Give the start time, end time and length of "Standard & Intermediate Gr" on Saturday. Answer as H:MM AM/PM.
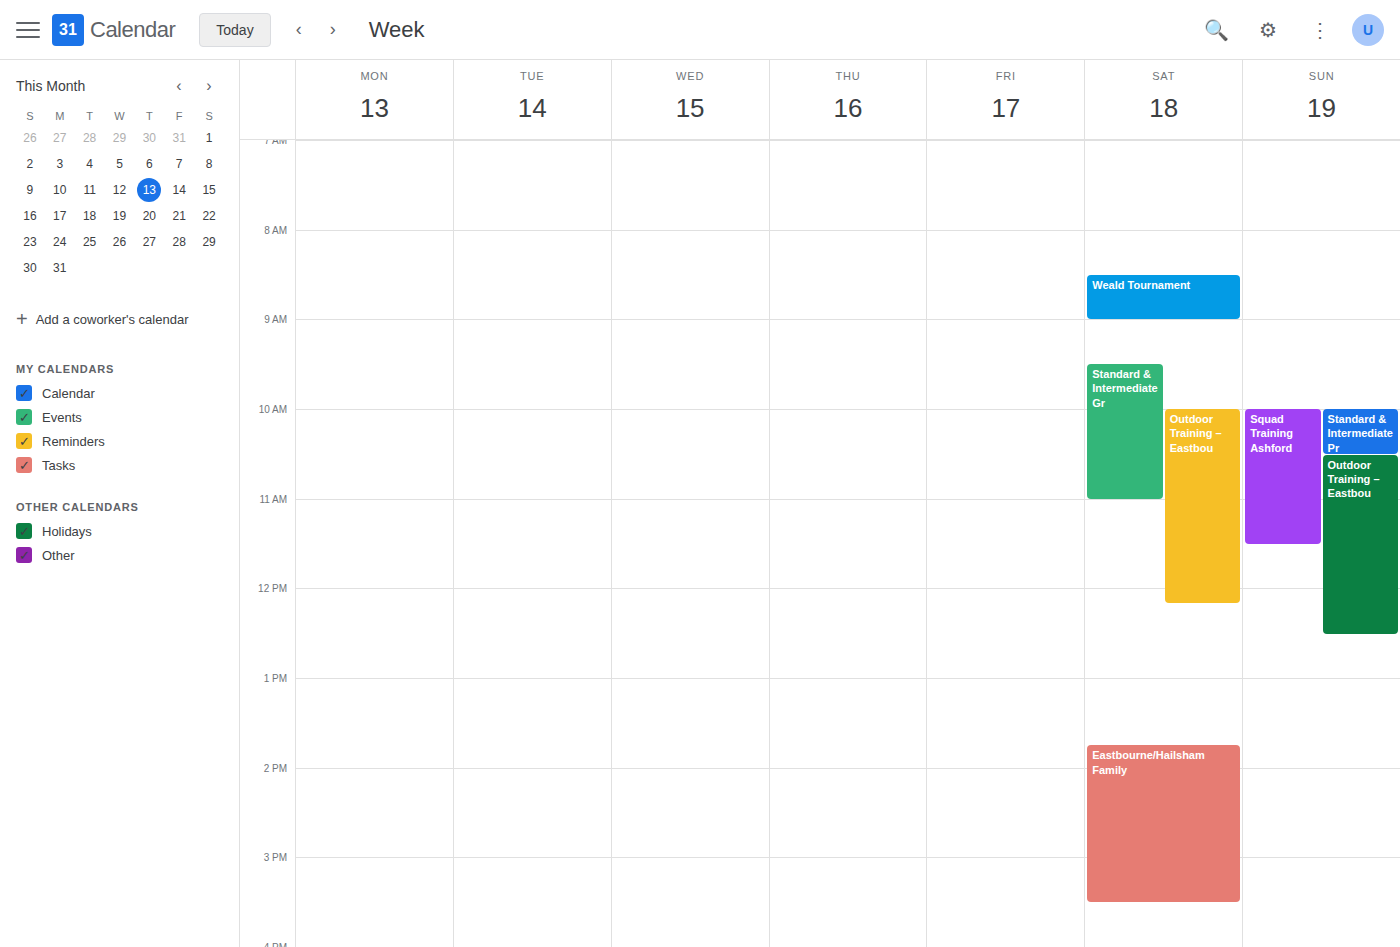
9:30 AM to 11:00 AM, 1 hour 30 minutes